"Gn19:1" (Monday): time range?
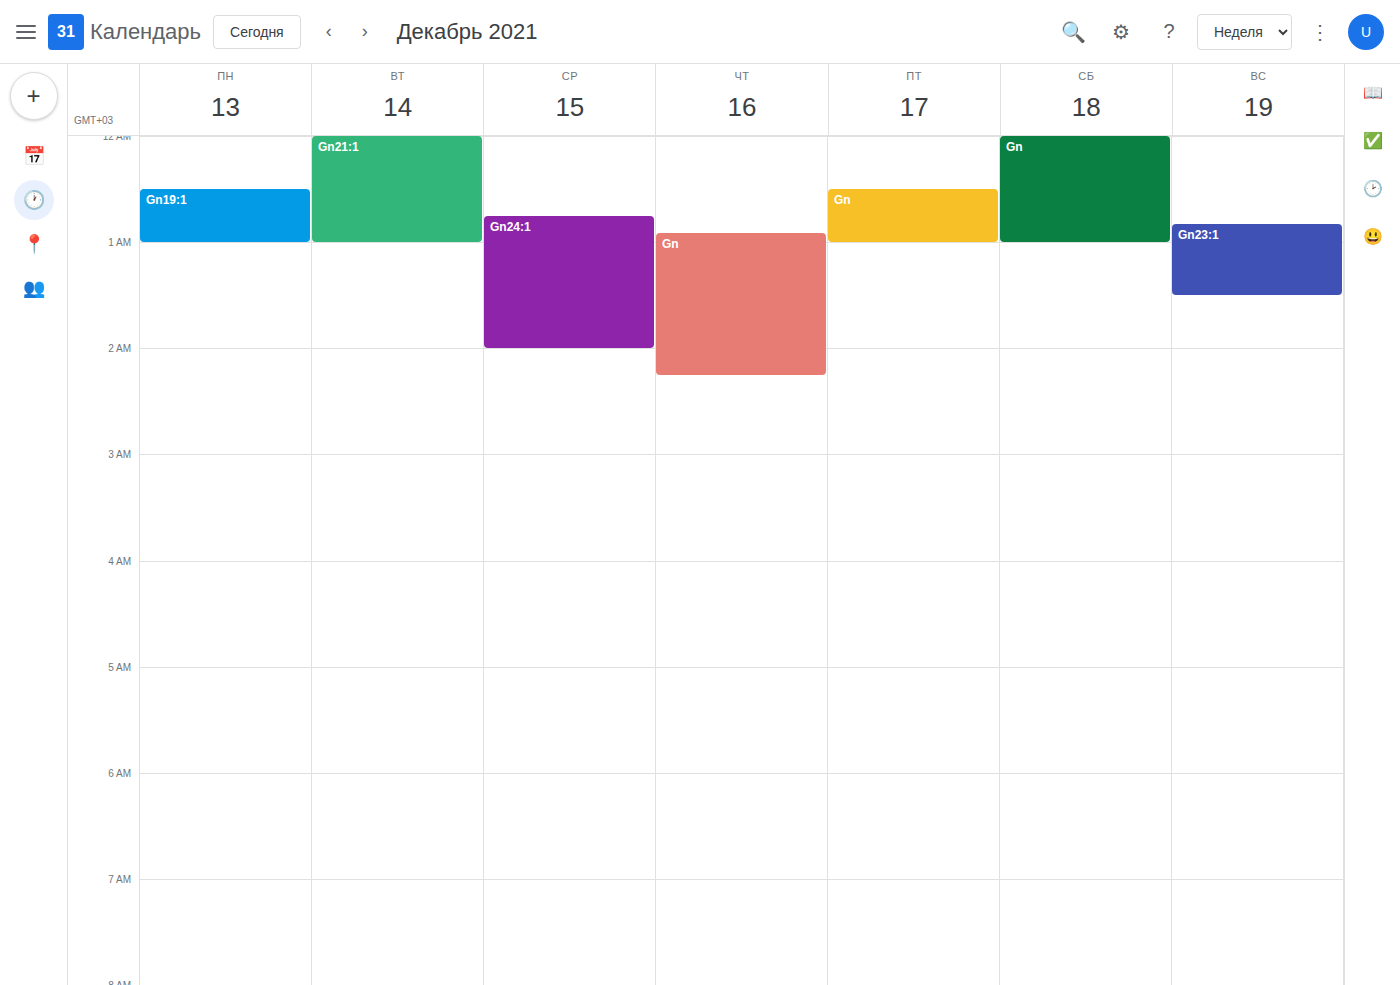
12:30 AM to 1:00 AM